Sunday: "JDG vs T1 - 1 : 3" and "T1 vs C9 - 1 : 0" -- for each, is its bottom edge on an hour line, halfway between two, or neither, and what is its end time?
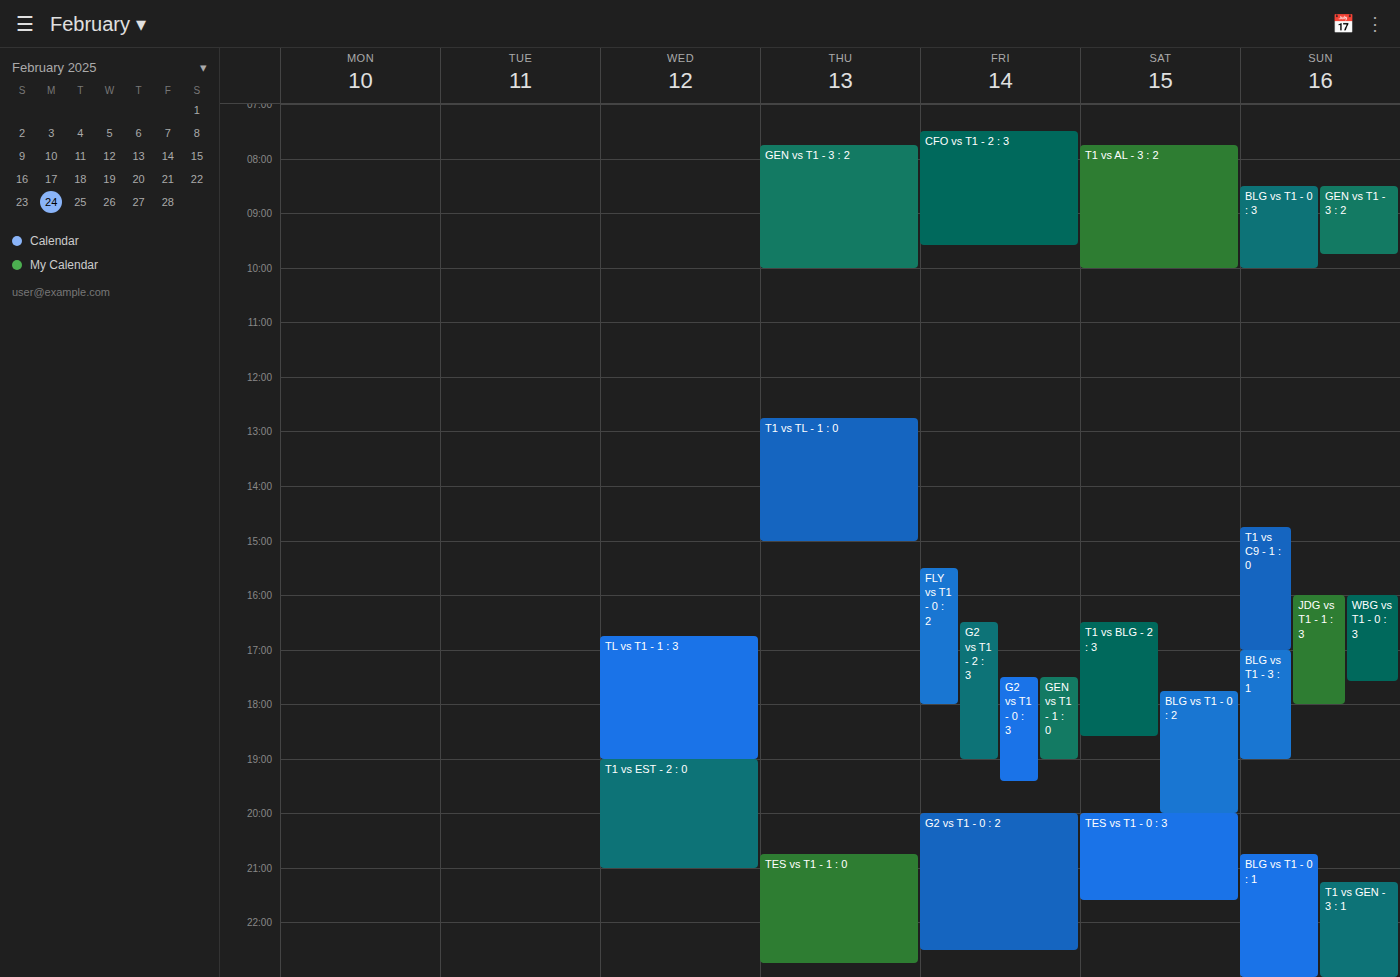
"JDG vs T1 - 1 : 3": 6:00 PM, exactly on the 6 PM line. "T1 vs C9 - 1 : 0": 5:00 PM, exactly on the 5 PM line.